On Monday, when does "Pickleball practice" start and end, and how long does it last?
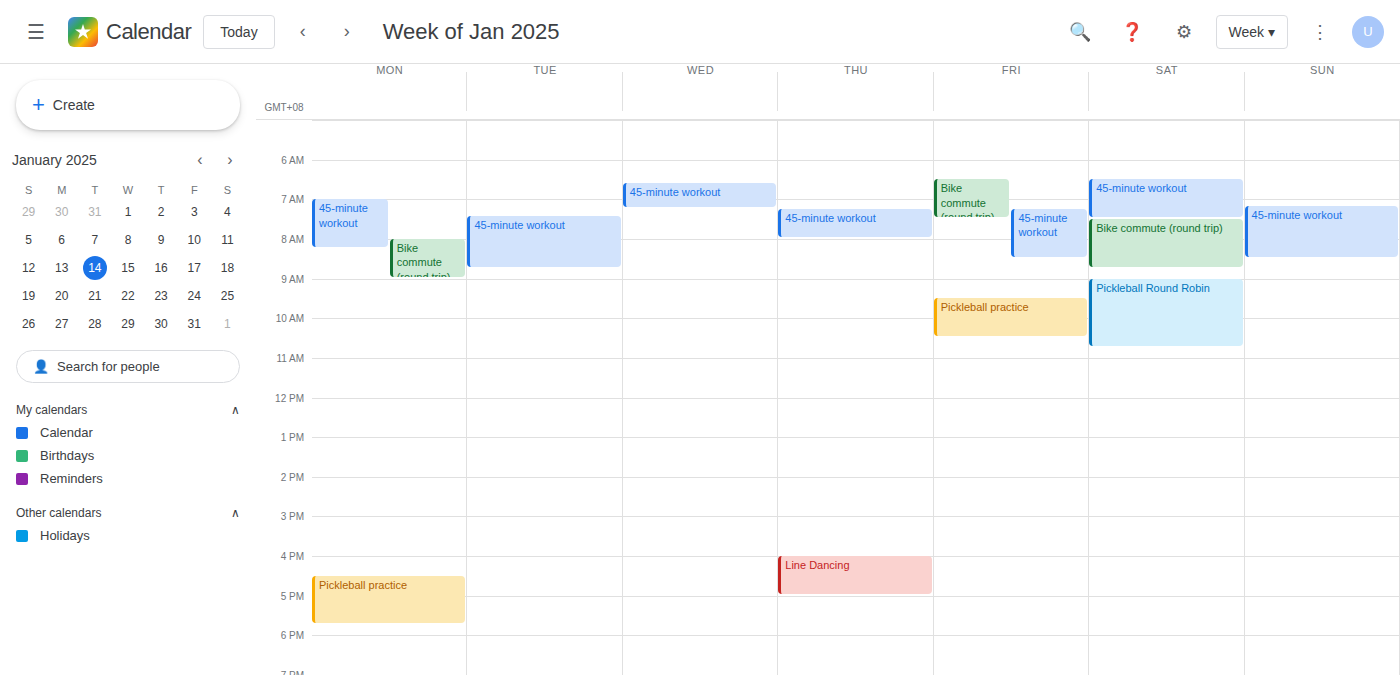
4:30 PM to 5:45 PM, 1 hour 15 minutes